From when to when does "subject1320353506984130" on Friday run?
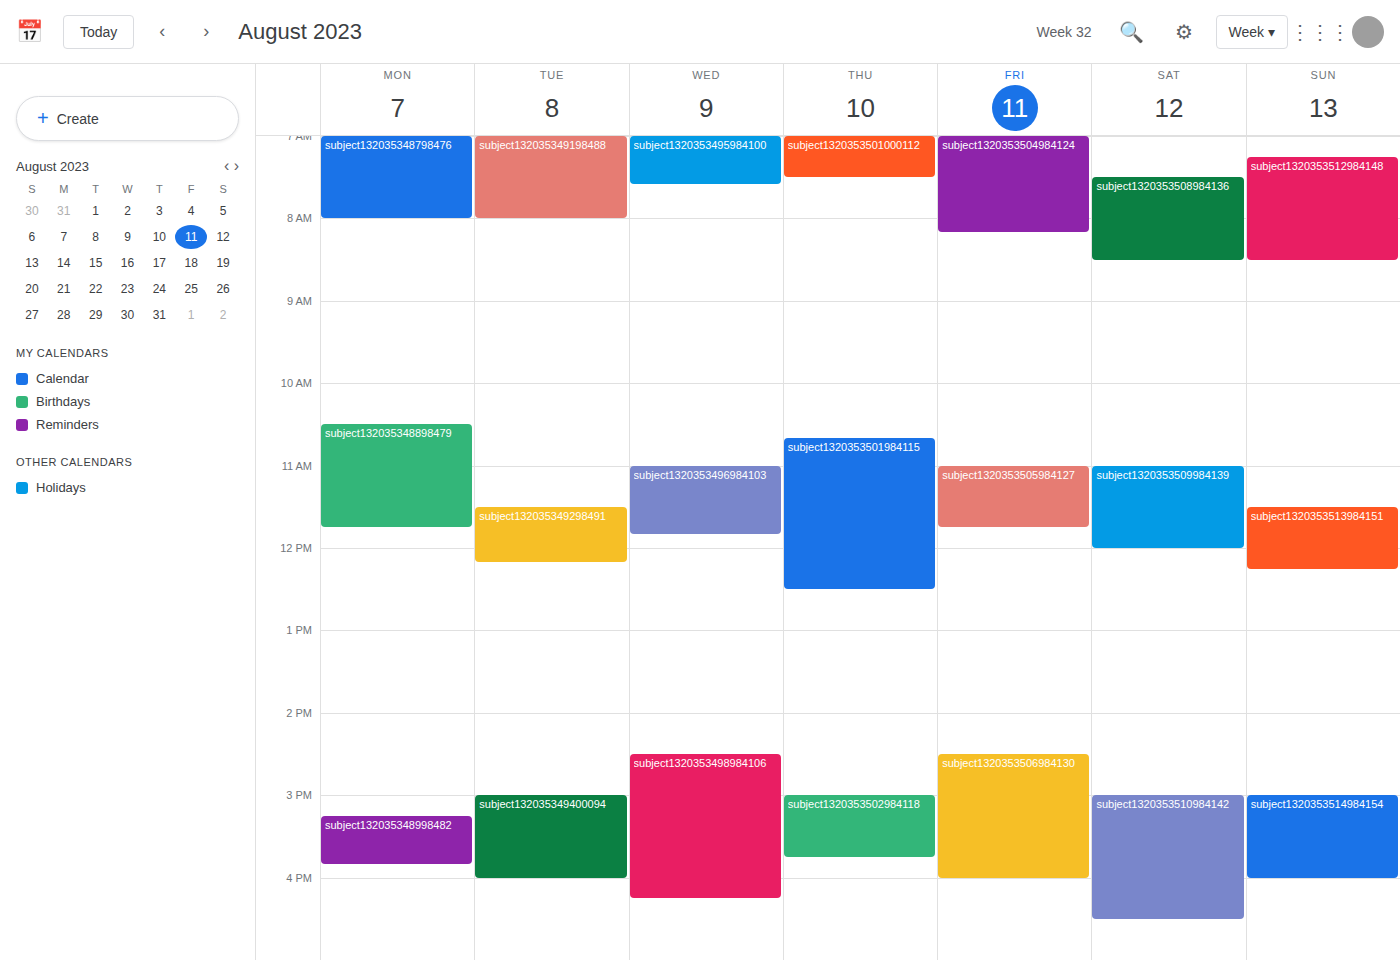
2:30 PM to 4:00 PM